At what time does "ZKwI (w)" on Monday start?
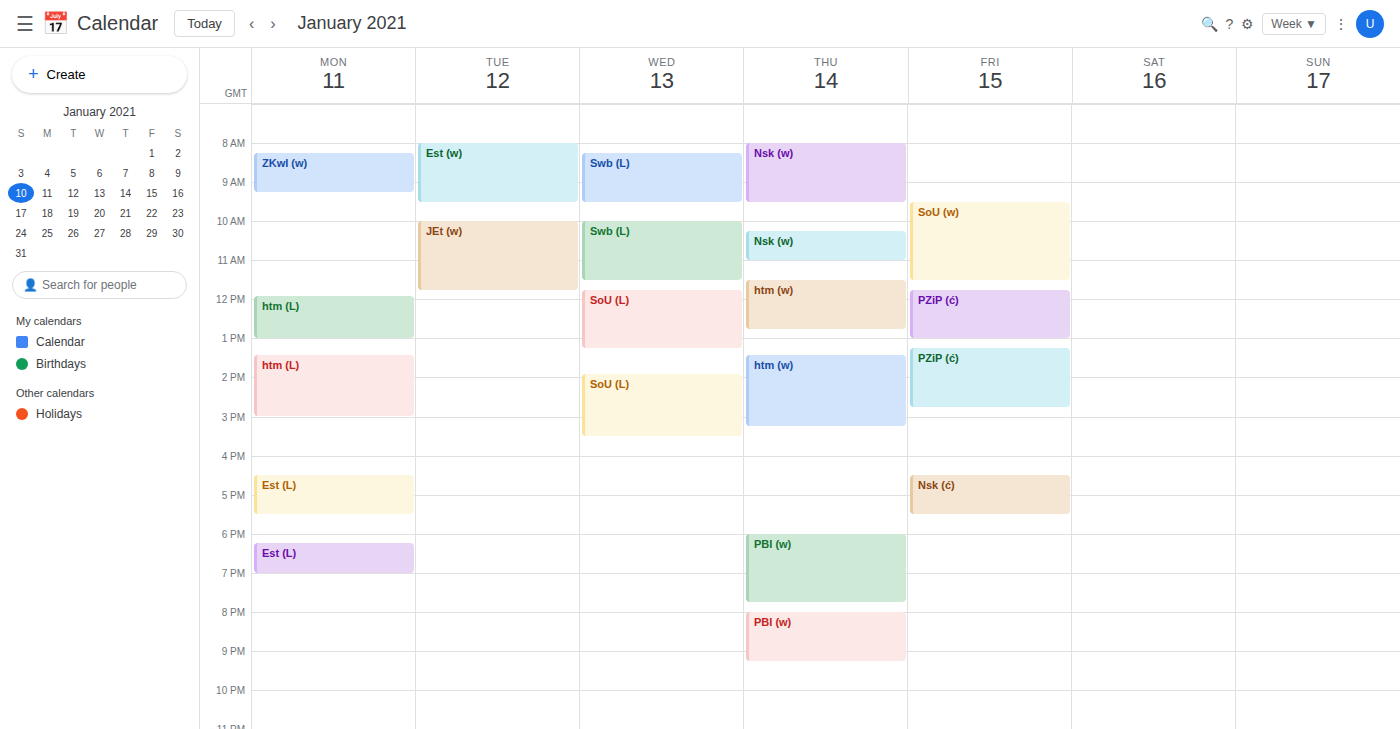
08:15